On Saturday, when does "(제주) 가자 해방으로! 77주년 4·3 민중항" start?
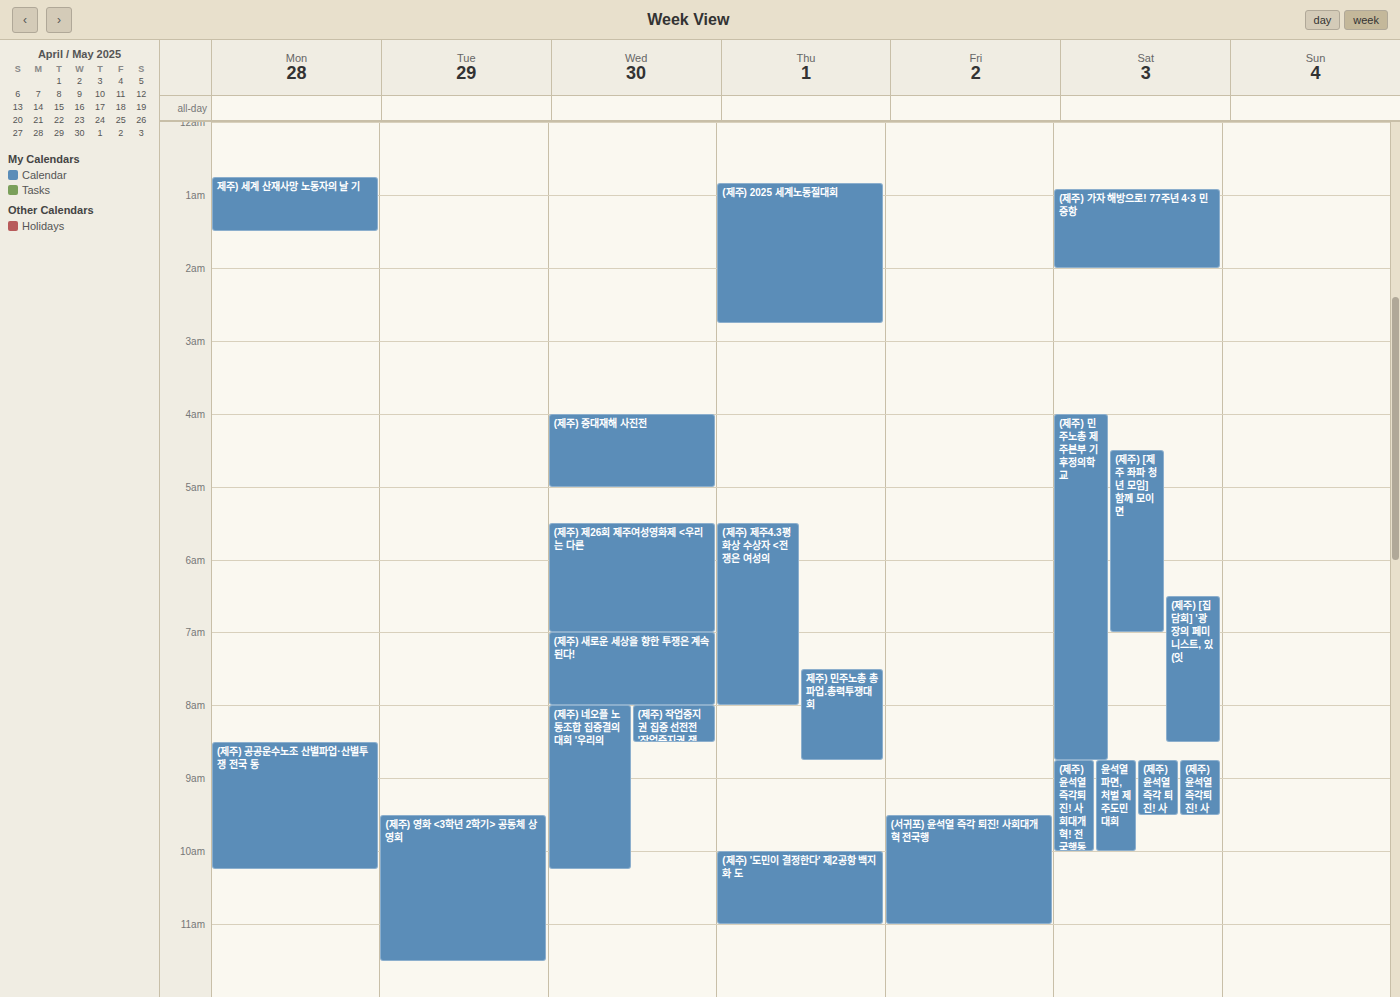
12:55 AM